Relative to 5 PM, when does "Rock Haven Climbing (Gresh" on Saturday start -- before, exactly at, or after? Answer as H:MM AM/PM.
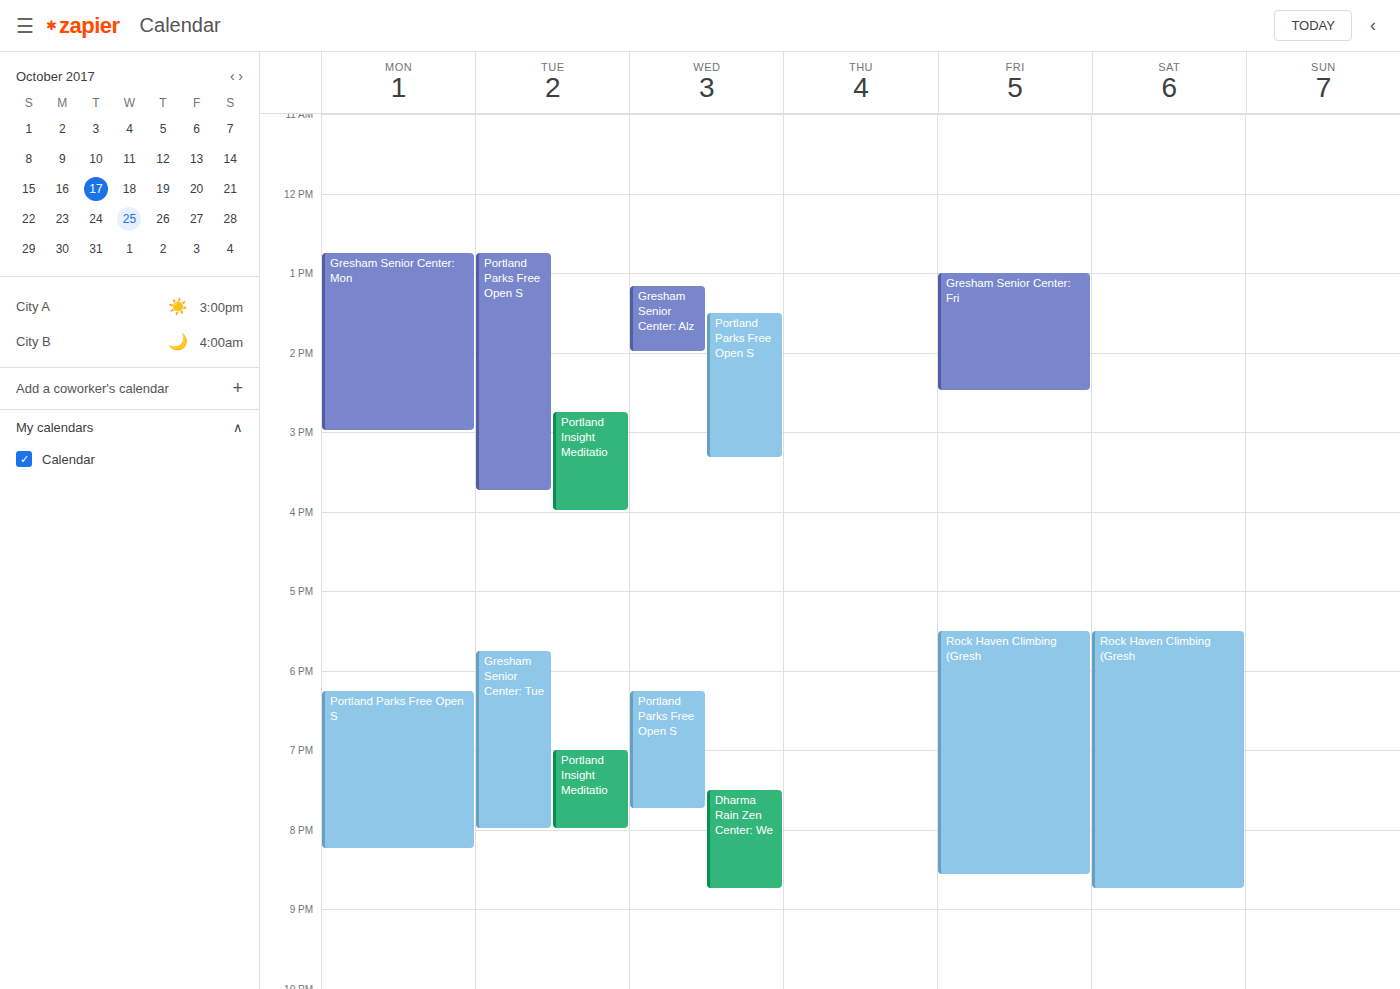
5:30 PM -- after 5 PM, 30 minutes below the 5 PM line.